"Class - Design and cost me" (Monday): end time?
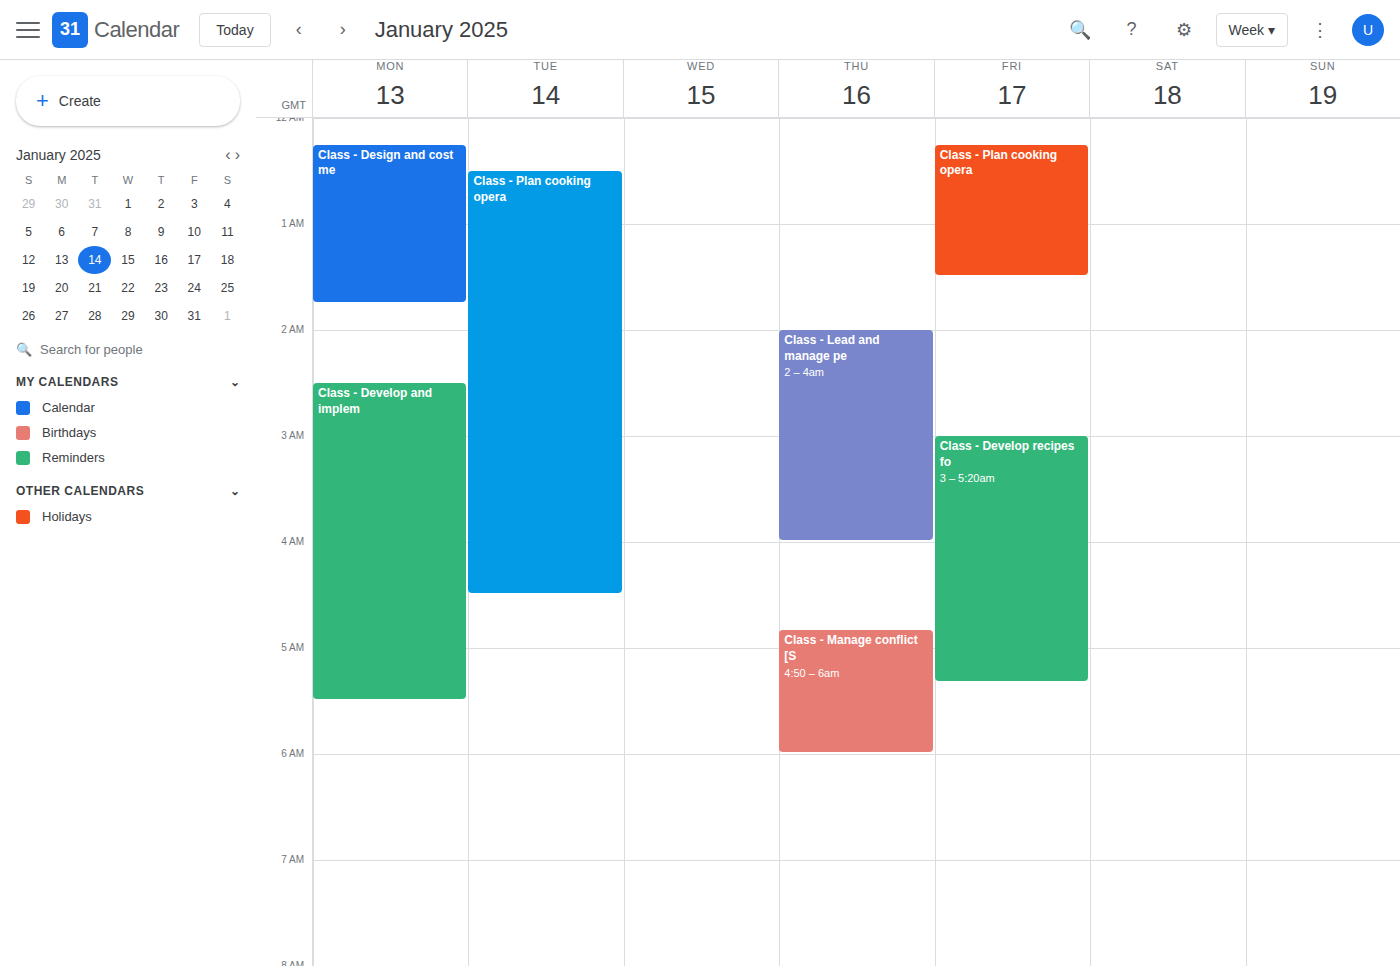
01:45